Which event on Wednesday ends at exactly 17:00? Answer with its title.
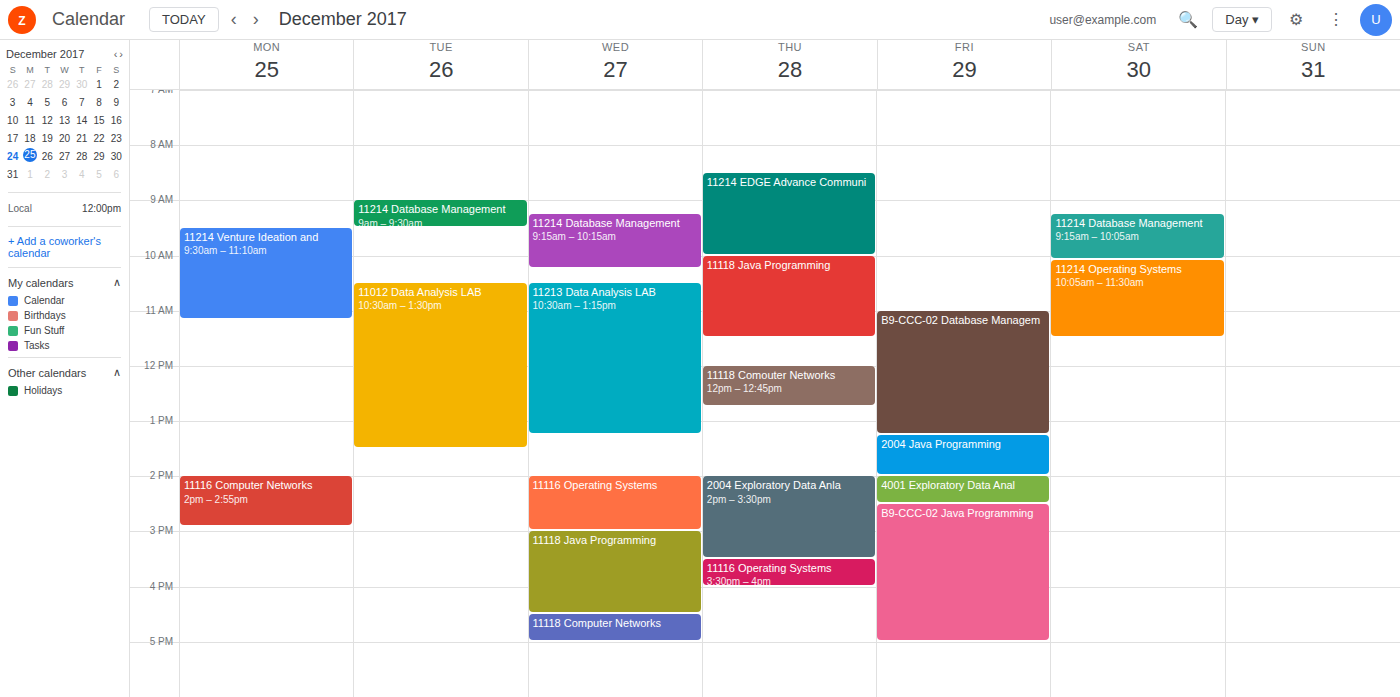
"11118 Computer Networks"